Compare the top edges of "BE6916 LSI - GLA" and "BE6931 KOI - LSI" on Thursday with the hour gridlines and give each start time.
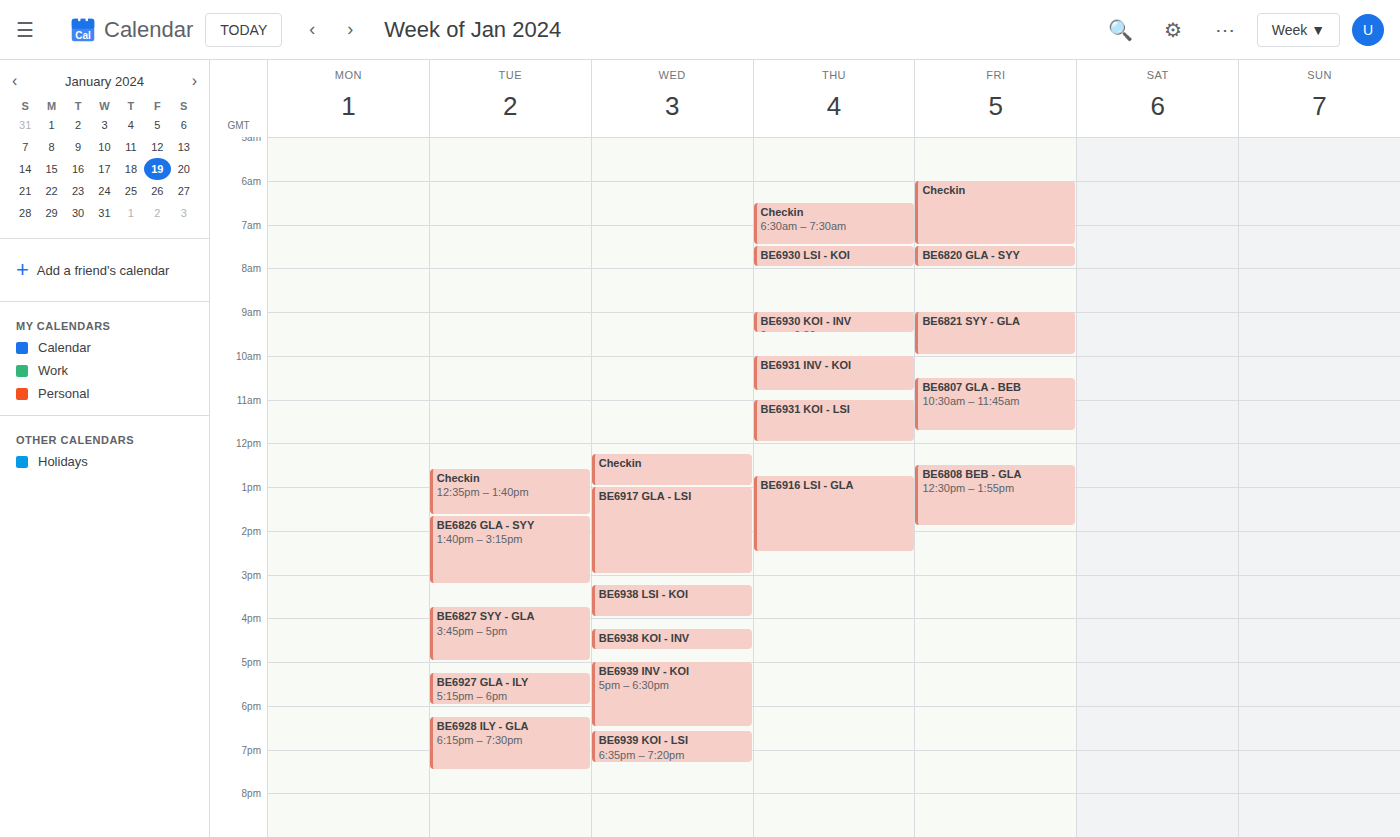
"BE6916 LSI - GLA": 12:45, neither: three quarters of the way from the 12:00 line to the 13:00 line. "BE6931 KOI - LSI": 11:00, exactly on the 11:00 line.